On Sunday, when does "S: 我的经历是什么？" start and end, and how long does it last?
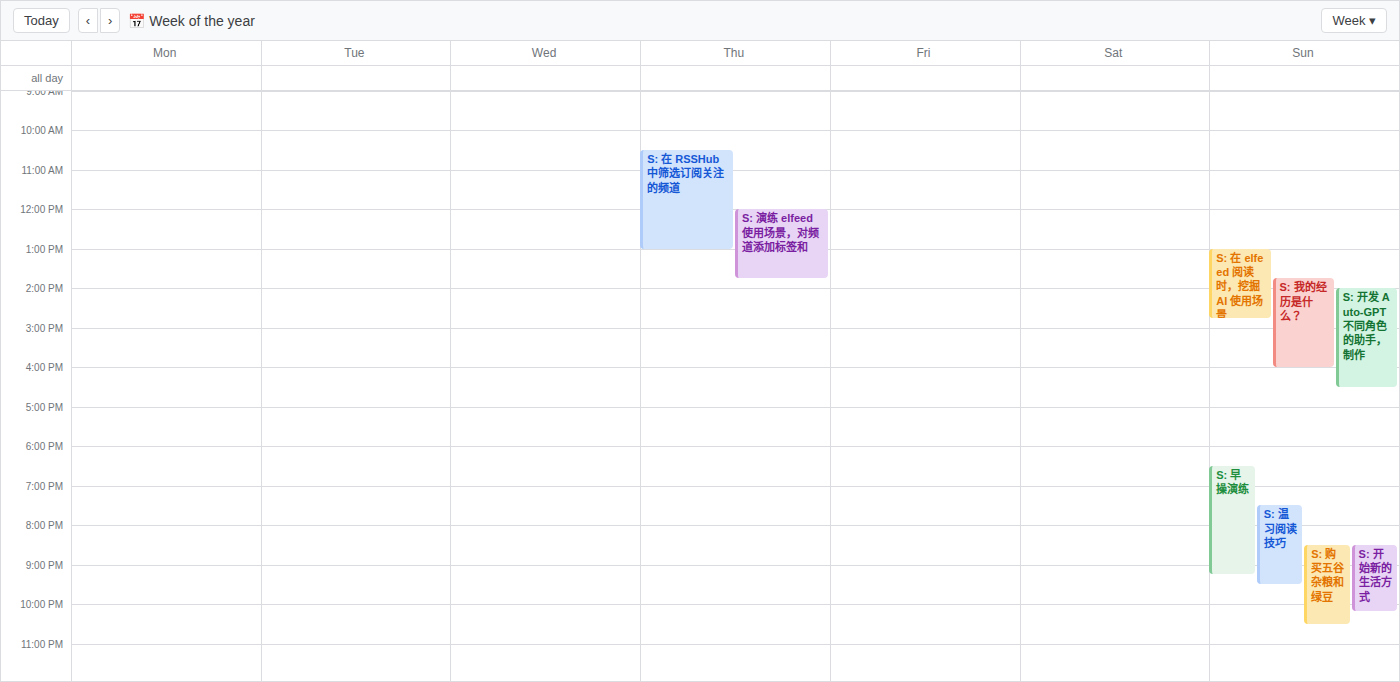
1:45 PM to 4:00 PM, 2 hours 15 minutes